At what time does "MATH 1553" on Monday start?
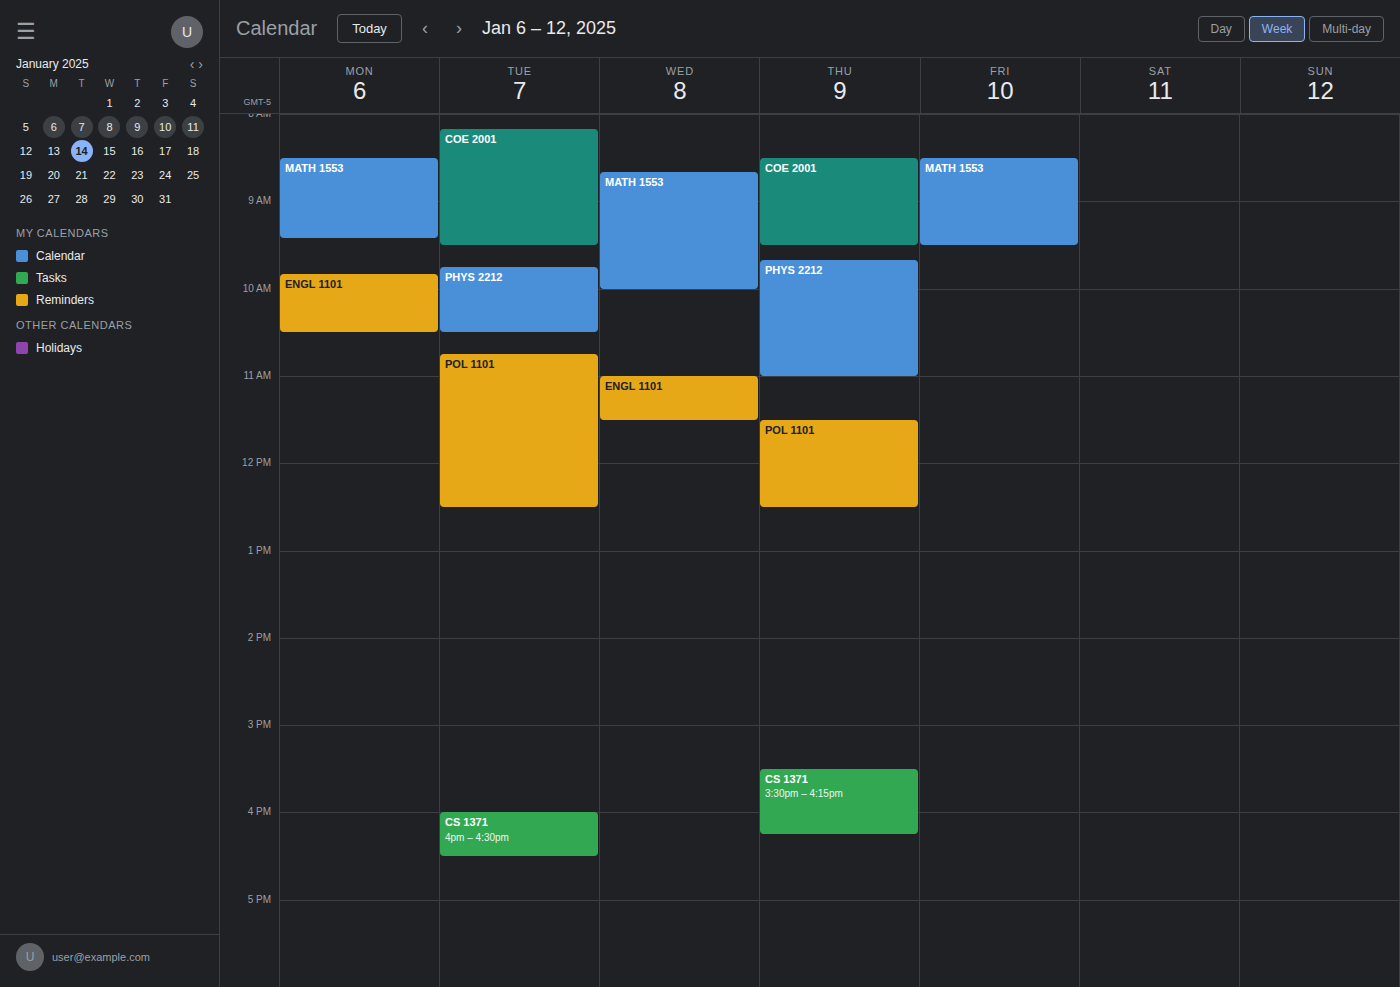
08:30